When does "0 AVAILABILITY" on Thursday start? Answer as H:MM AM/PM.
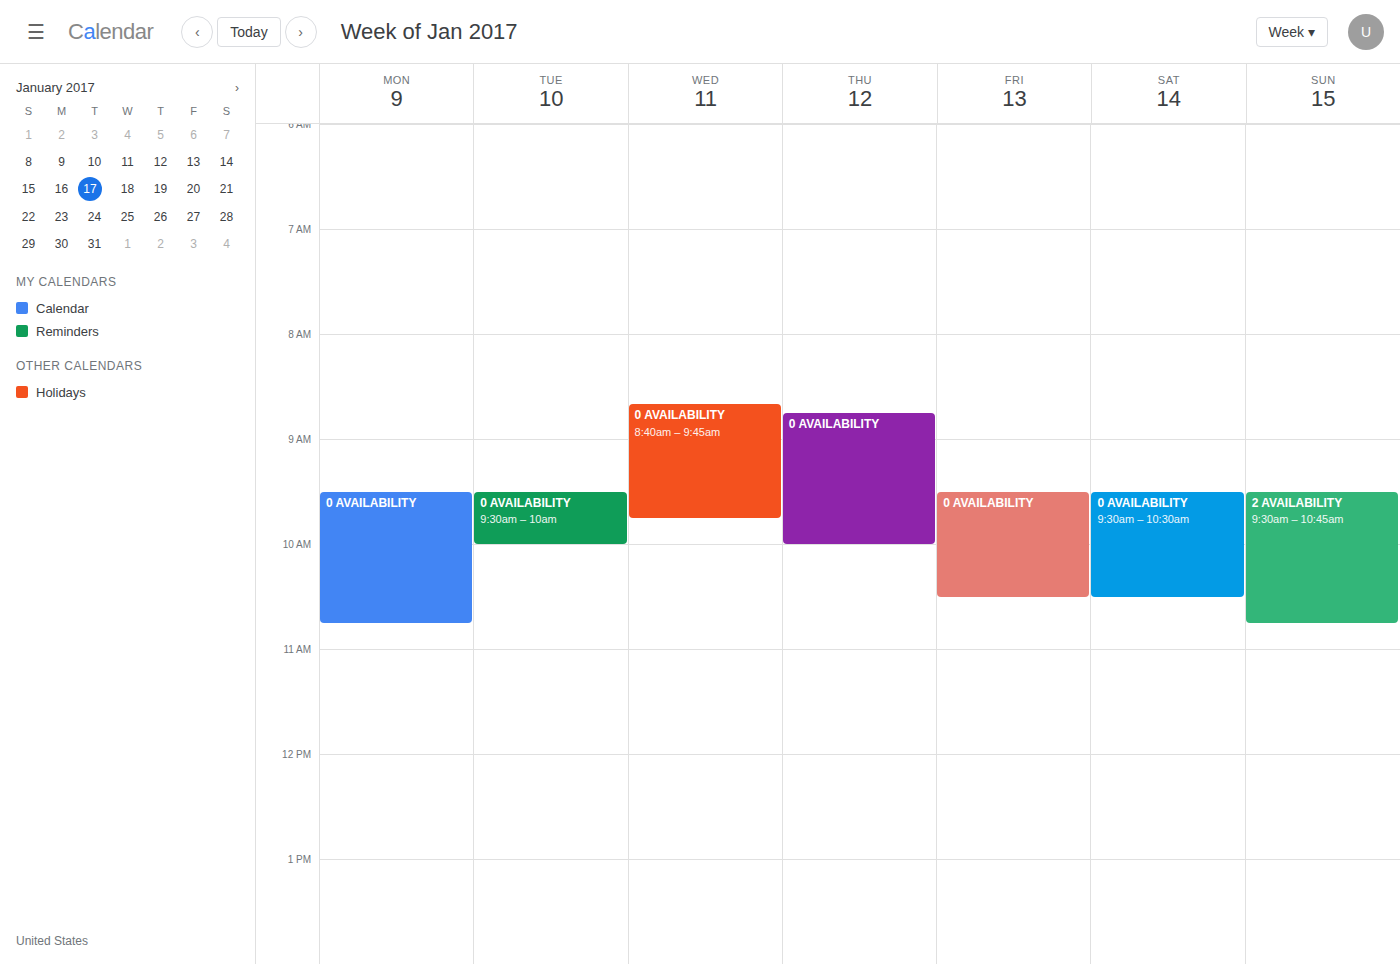
8:45 AM